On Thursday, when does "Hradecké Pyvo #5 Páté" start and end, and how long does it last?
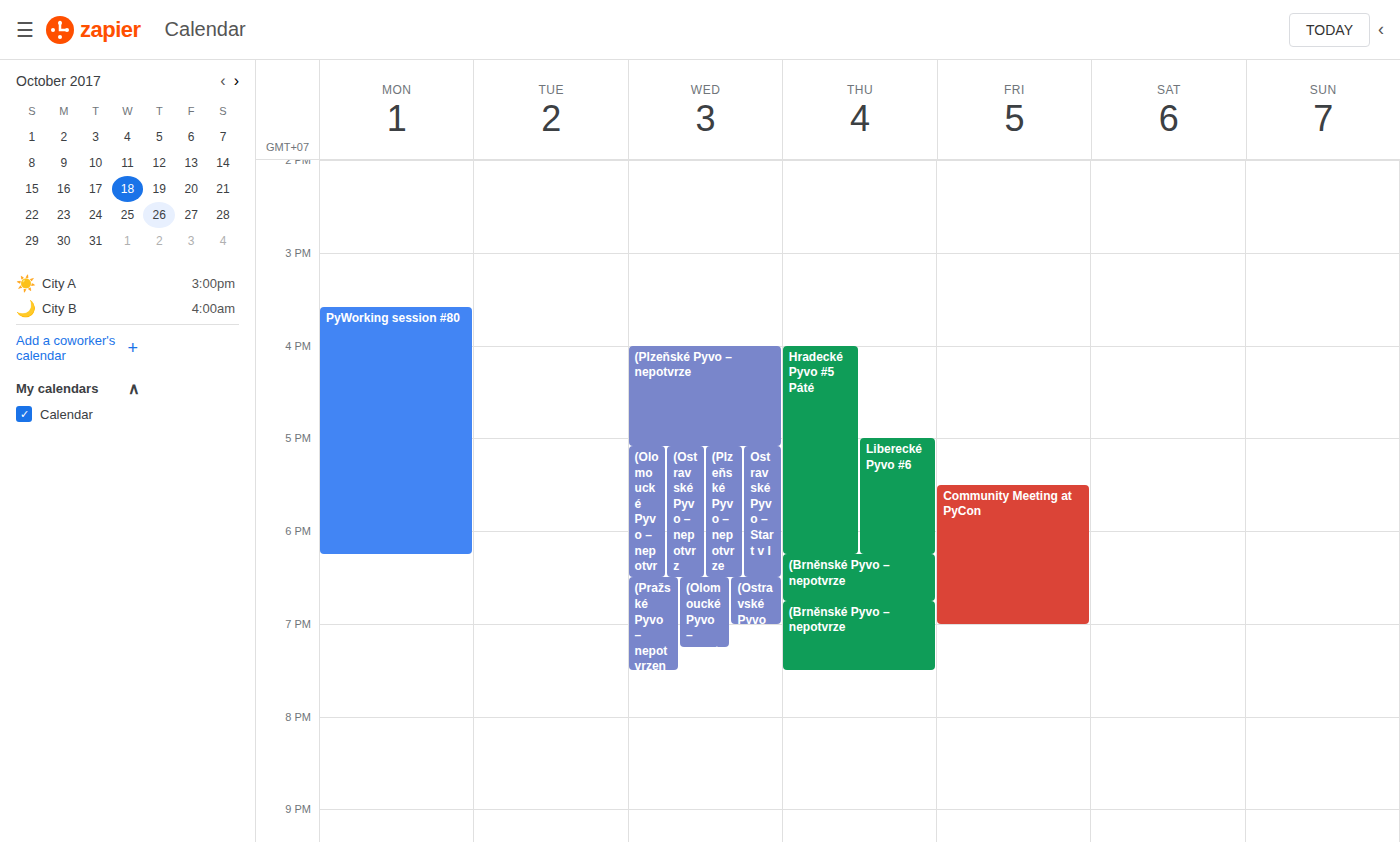
16:00 to 18:15, 2 hours 15 minutes